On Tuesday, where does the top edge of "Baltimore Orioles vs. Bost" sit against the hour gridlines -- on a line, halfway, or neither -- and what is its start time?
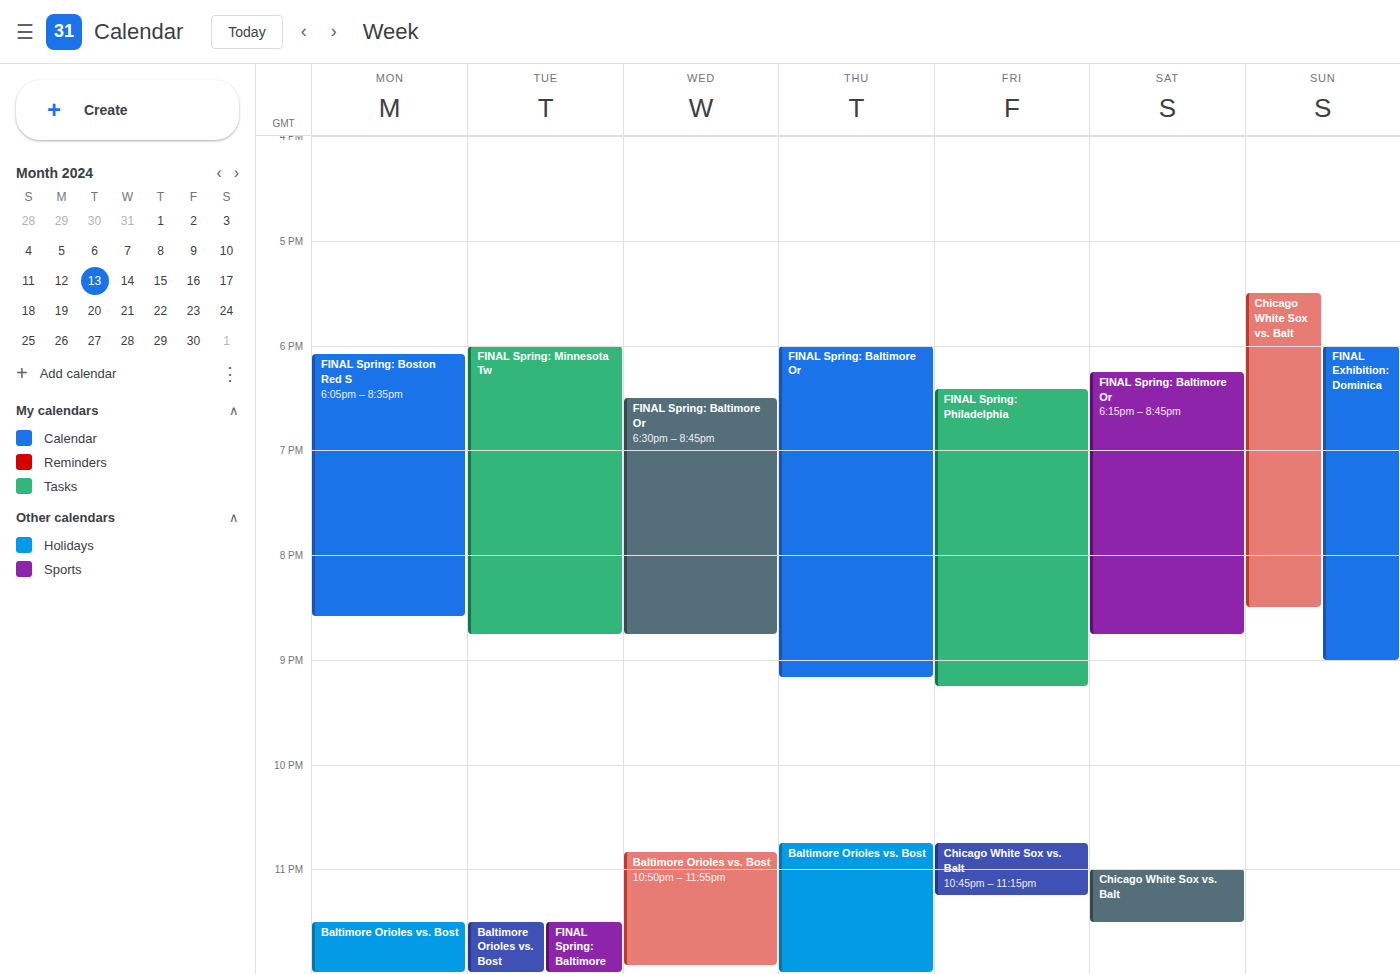
11:30 PM -- halfway between the 11 PM and 12 AM lines.